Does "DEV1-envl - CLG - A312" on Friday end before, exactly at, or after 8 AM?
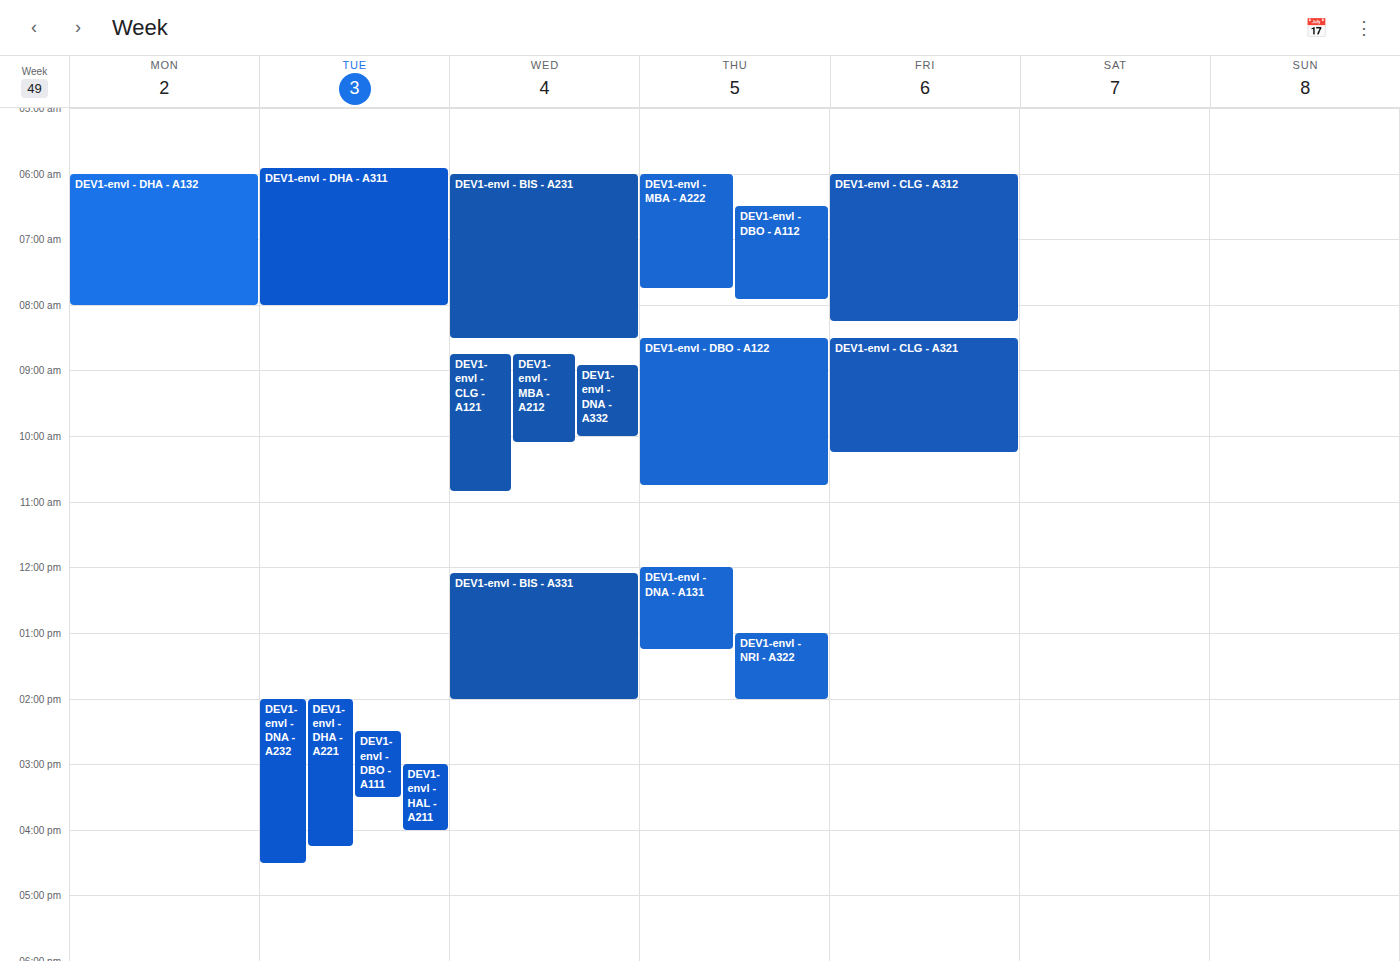
8:15 AM -- after 8 AM, 15 minutes below the 8 AM line.